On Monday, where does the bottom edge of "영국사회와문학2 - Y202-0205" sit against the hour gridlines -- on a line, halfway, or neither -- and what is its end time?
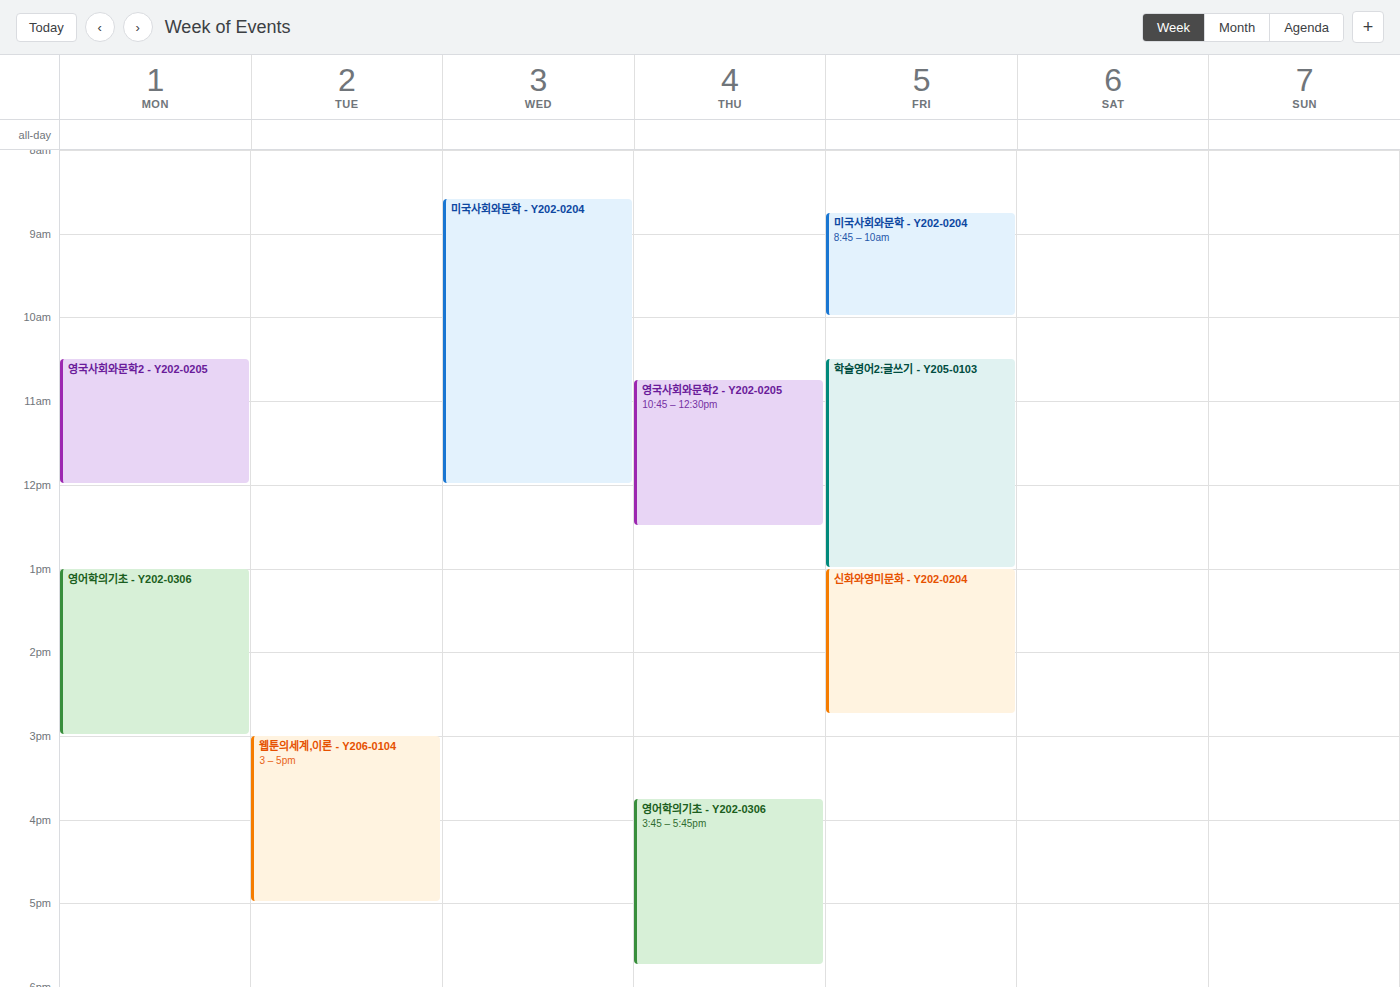
12:00 -- exactly on the 12:00 line.